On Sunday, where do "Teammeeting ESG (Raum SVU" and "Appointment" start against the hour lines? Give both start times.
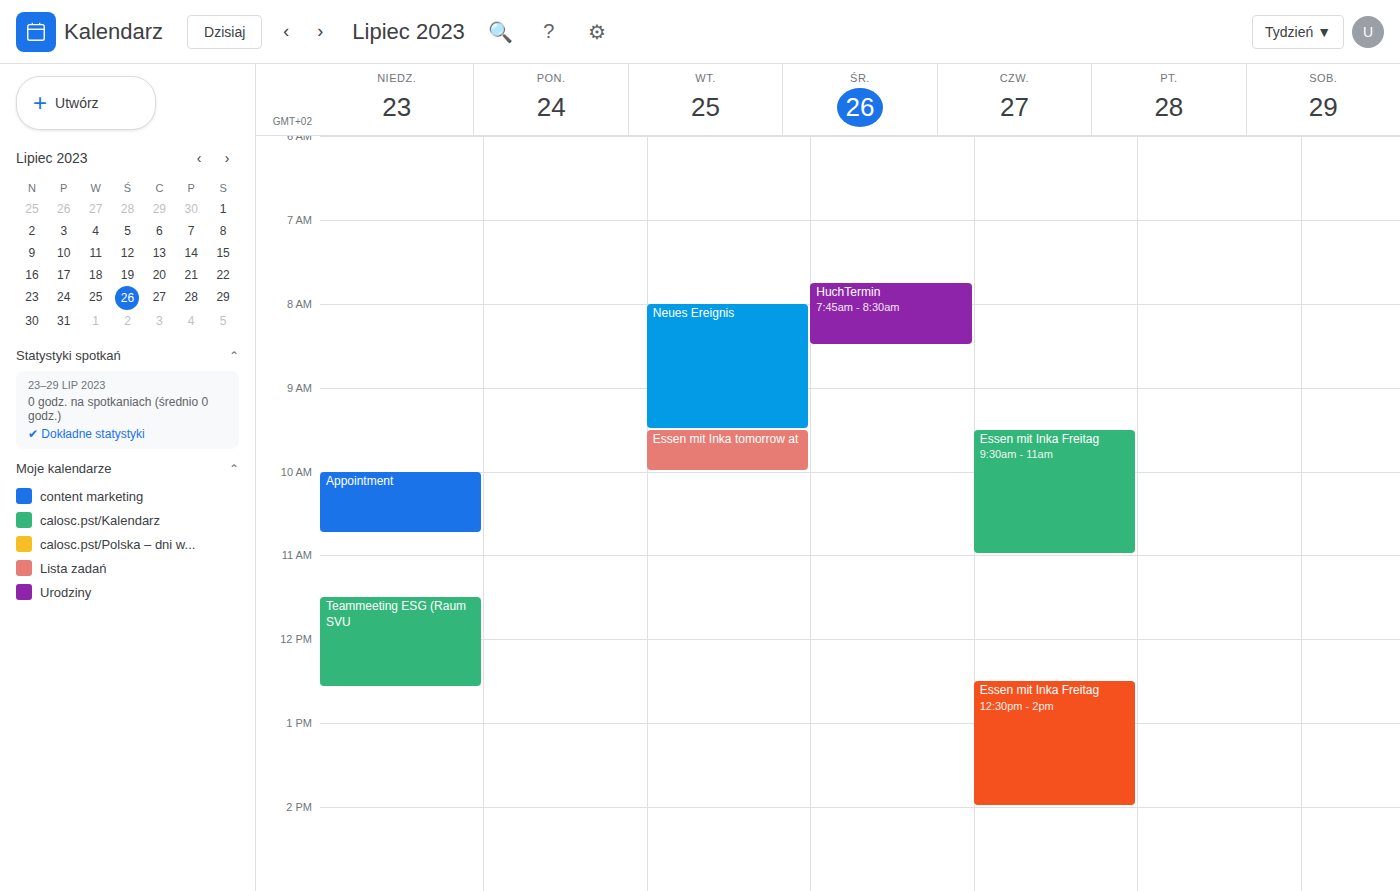
"Teammeeting ESG (Raum SVU": 11:30, halfway between the 11:00 and 12:00 lines. "Appointment": 10:00, exactly on the 10:00 line.